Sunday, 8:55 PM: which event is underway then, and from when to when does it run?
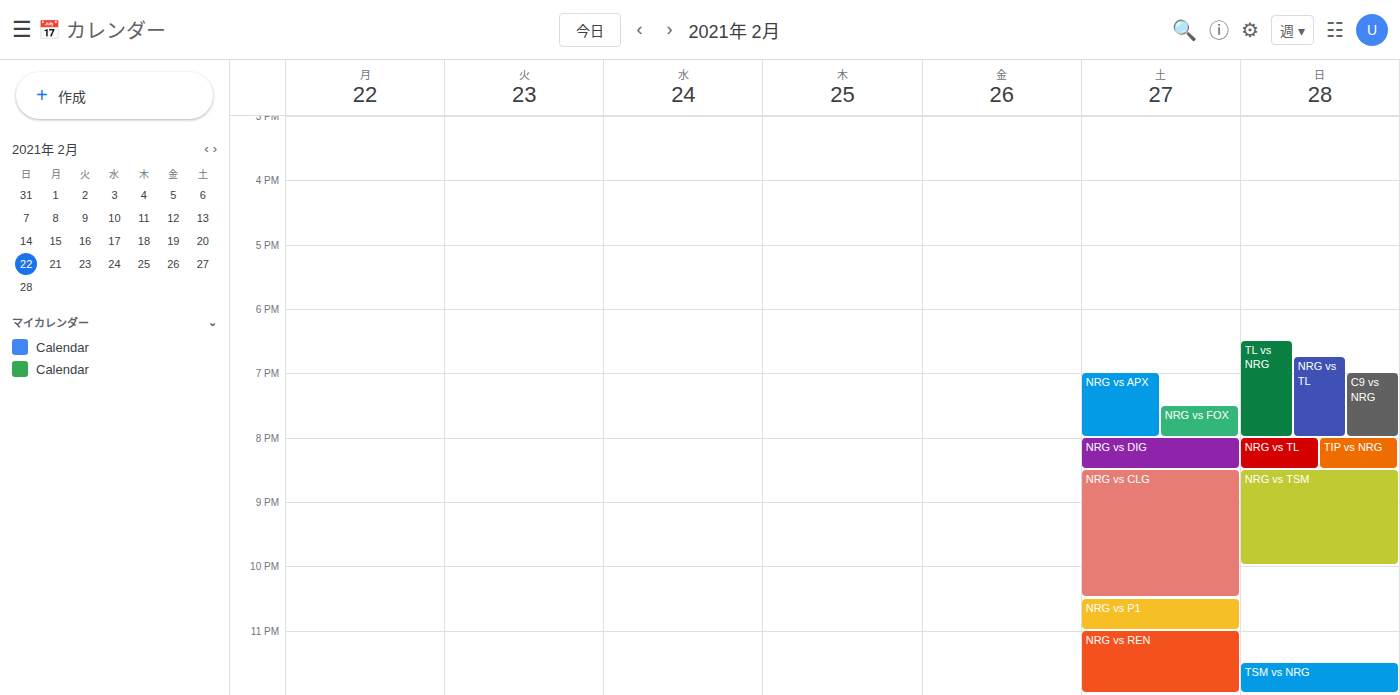
"NRG vs TSM", 8:30 PM to 10:00 PM